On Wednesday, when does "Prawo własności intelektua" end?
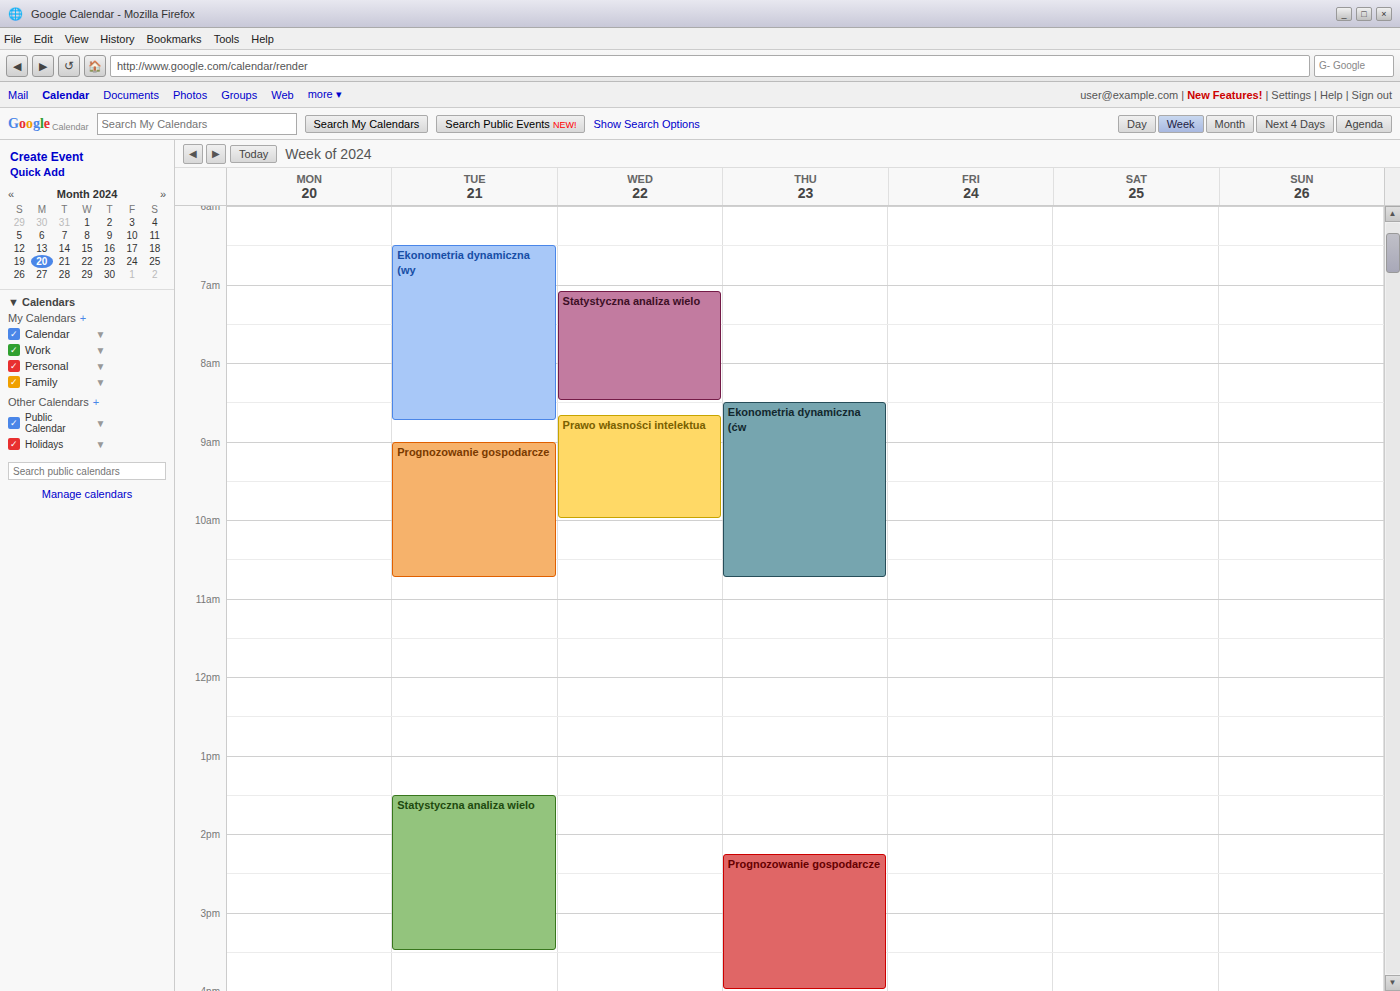
10:00 AM